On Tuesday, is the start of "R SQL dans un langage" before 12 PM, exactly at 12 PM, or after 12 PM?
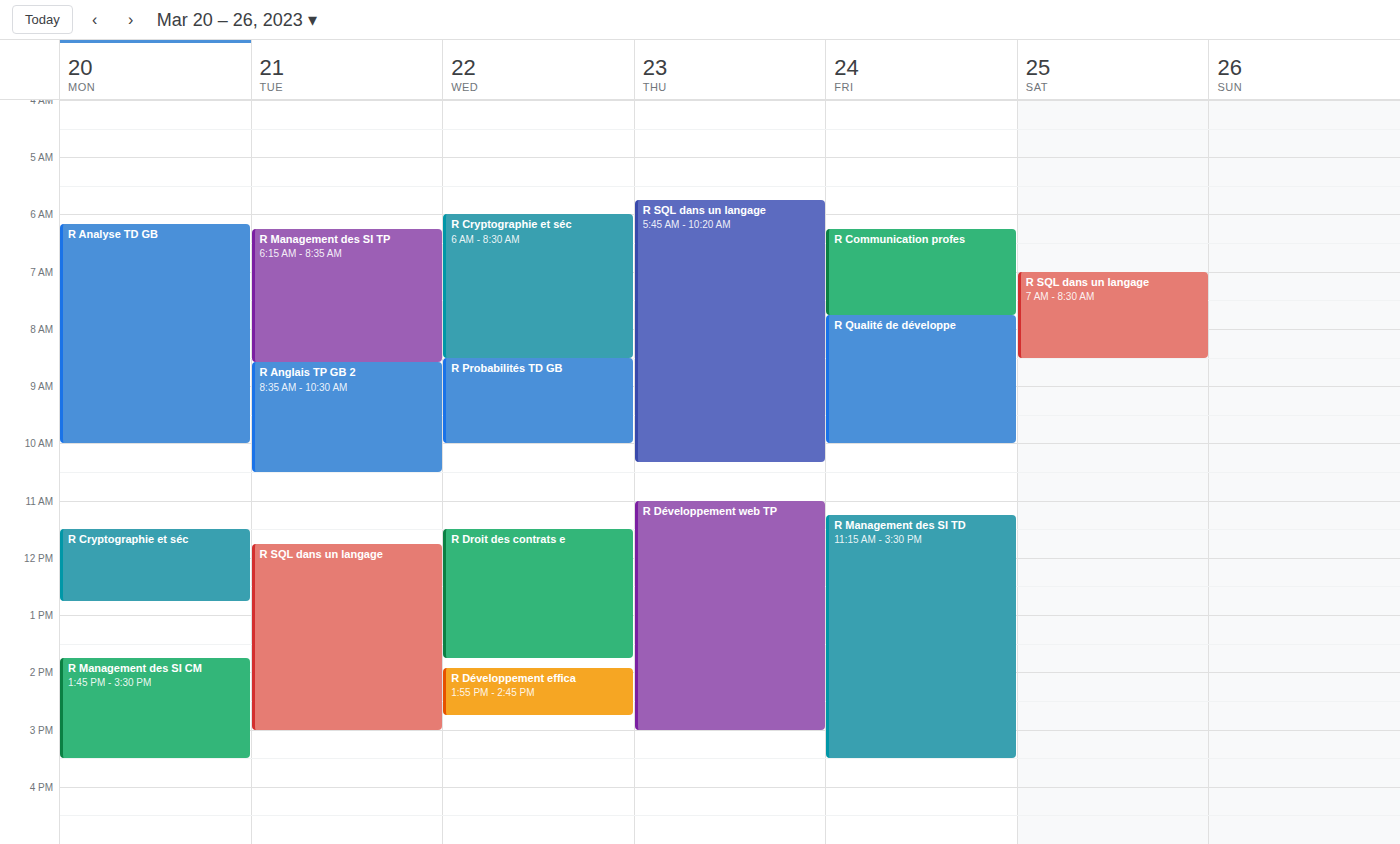
11:45 AM -- before 12 PM, 15 minutes above the 12 PM line.